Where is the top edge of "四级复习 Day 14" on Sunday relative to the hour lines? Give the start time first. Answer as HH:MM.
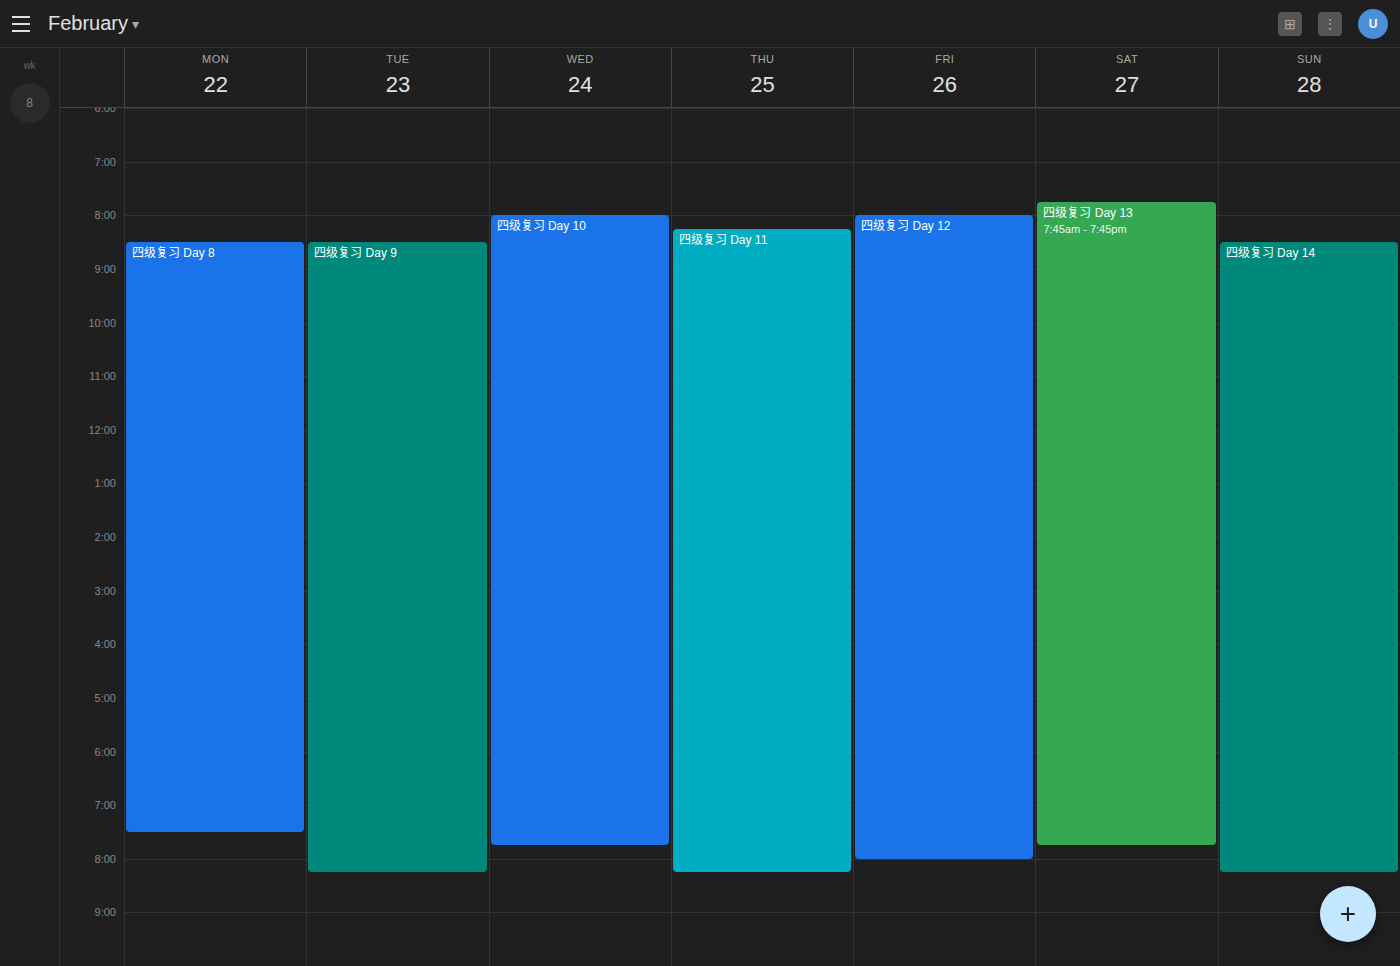
08:30 -- halfway between the 08:00 and 09:00 lines.